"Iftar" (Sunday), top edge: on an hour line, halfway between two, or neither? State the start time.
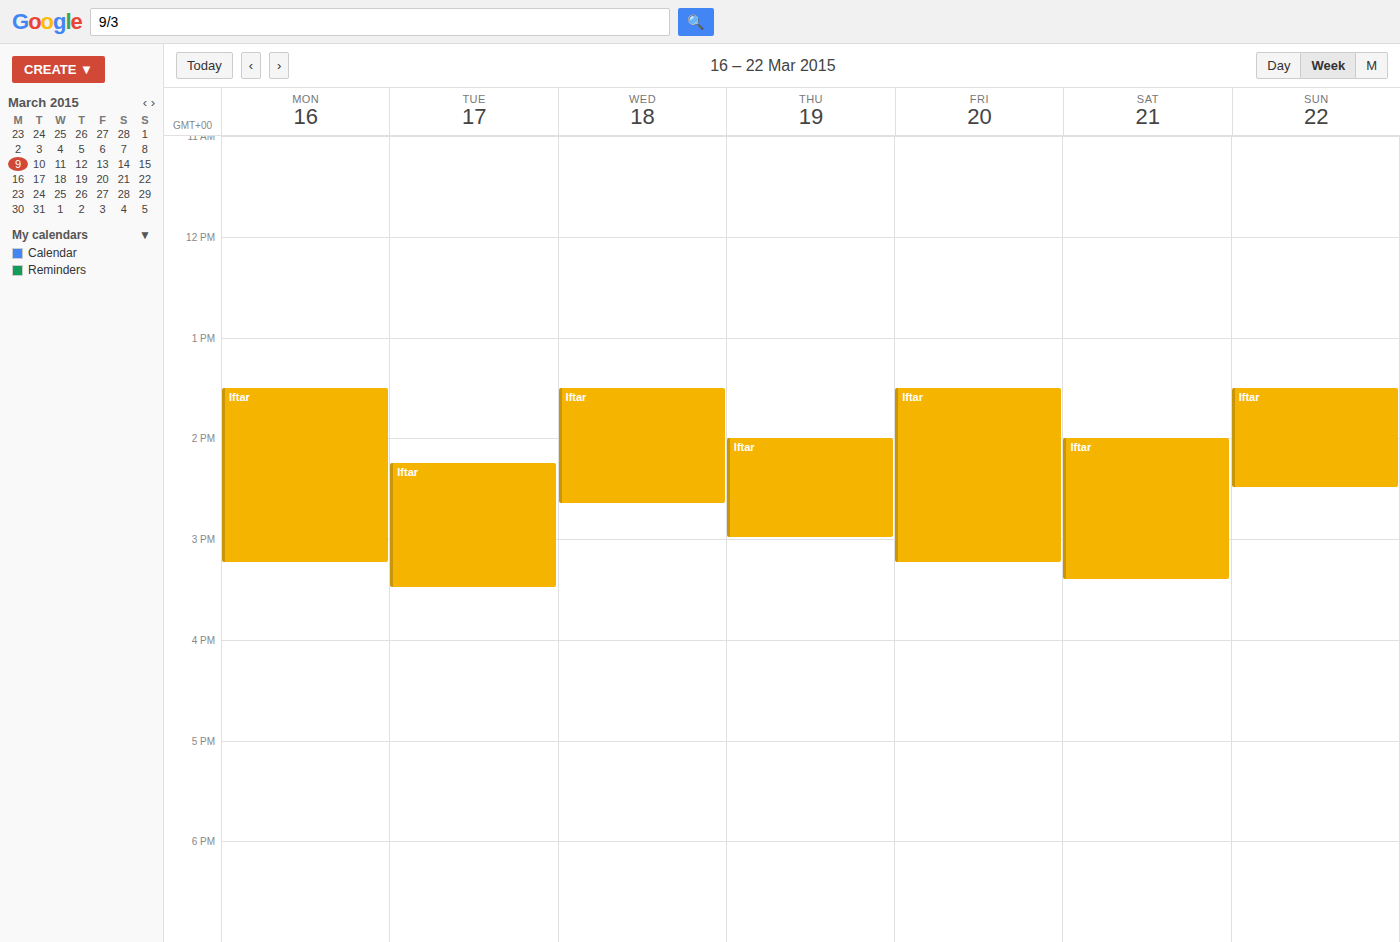
13:30 -- halfway between the 13:00 and 14:00 lines.